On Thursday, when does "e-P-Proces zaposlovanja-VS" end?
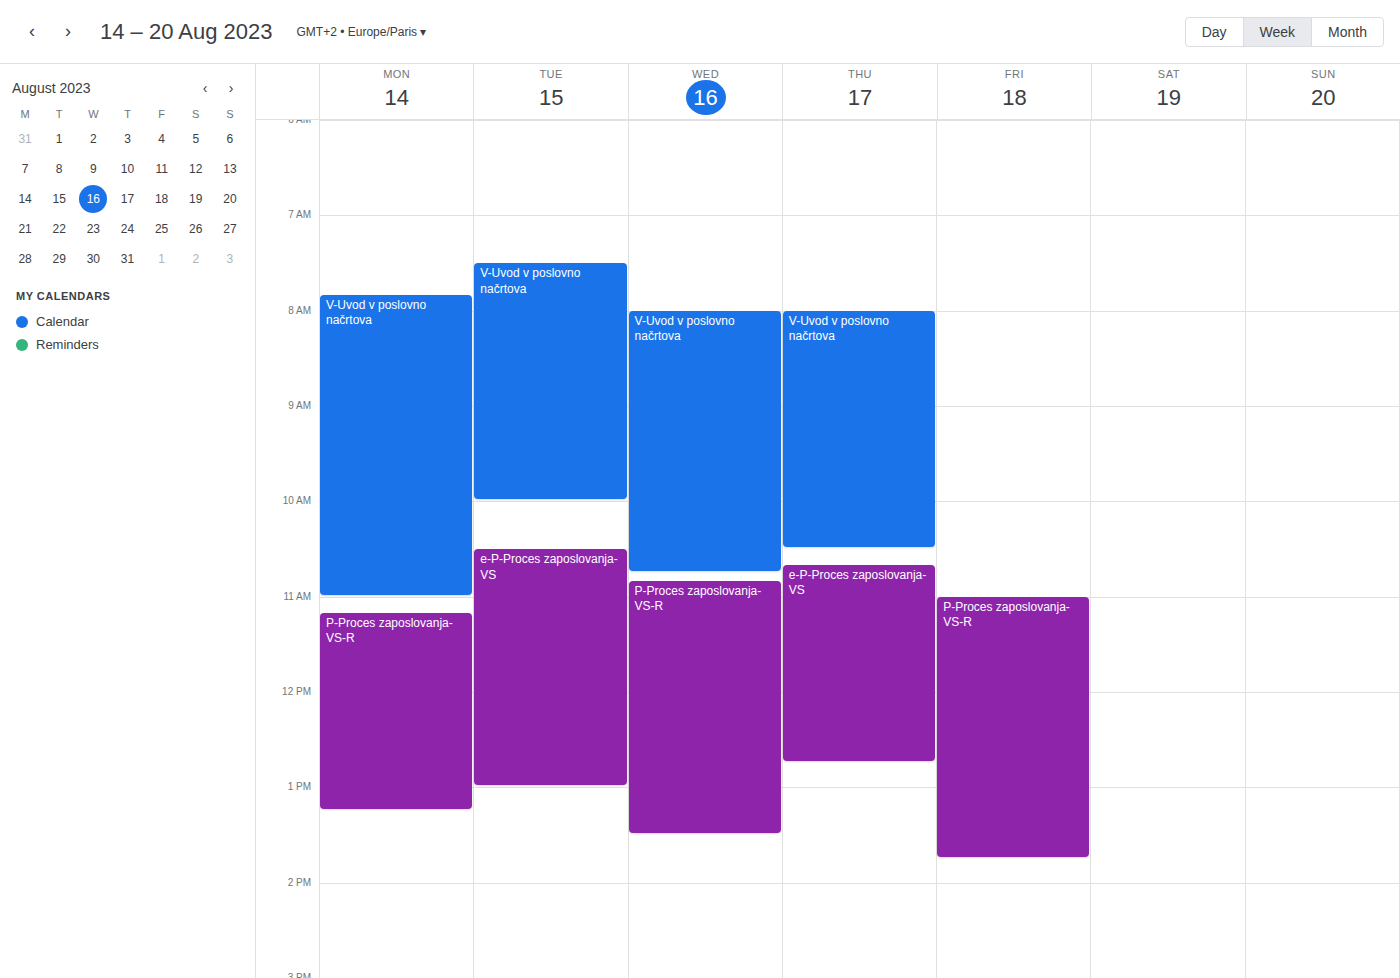
12:45 PM